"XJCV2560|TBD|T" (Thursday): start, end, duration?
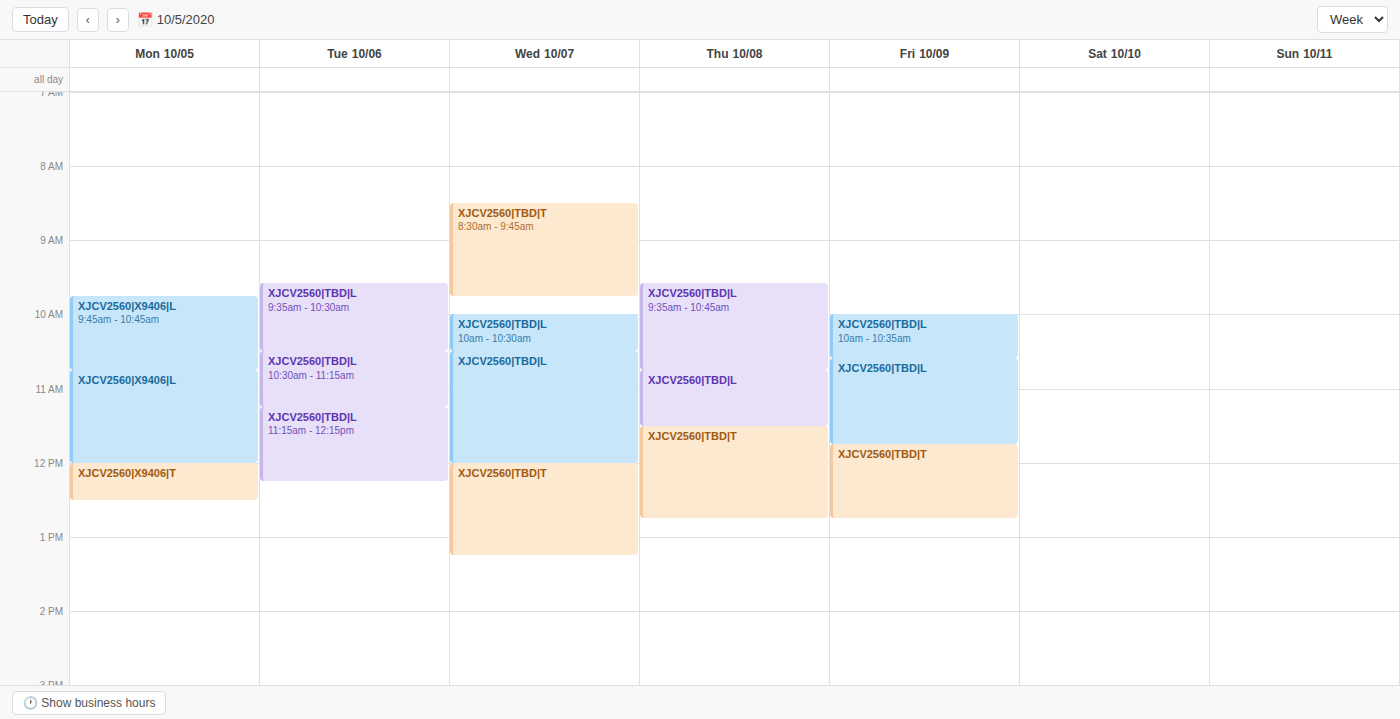
11:30 to 12:45, 1 hour 15 minutes